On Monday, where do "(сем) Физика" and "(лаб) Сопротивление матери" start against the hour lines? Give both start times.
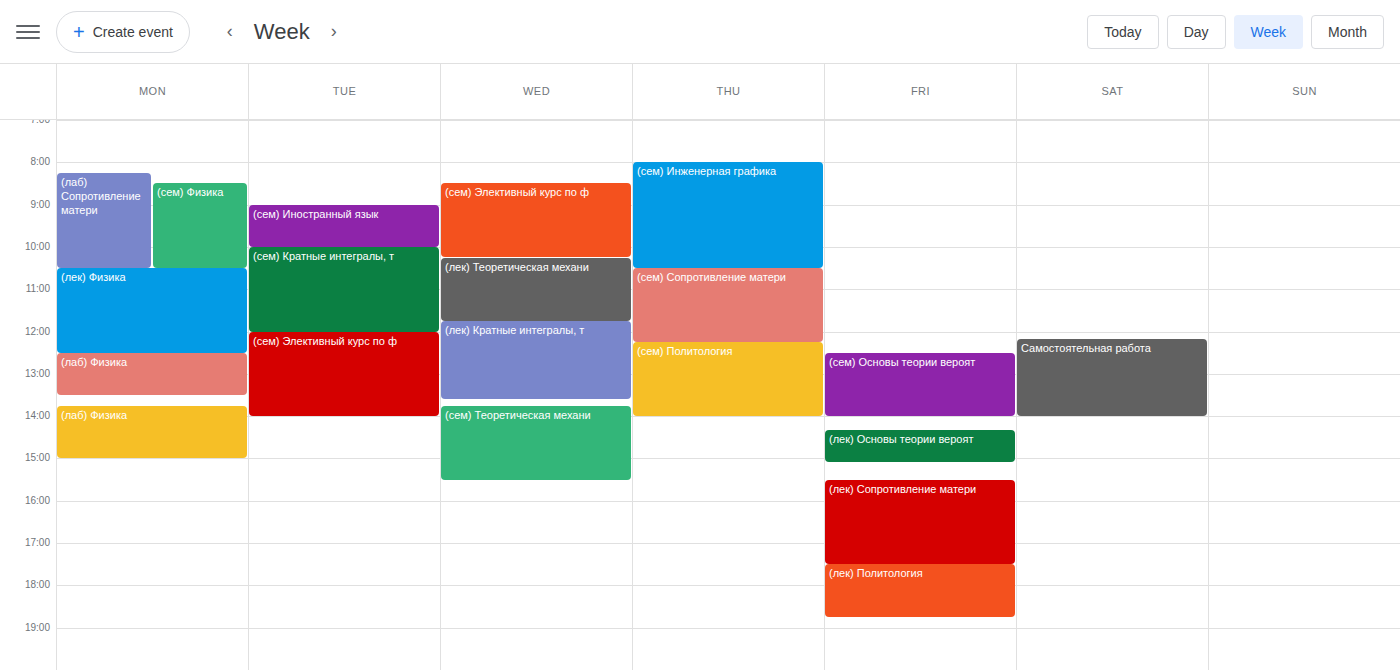
"(сем) Физика": 8:30 AM, halfway between the 8 AM and 9 AM lines. "(лаб) Сопротивление матери": 8:15 AM, neither: a quarter of the way from the 8 AM line to the 9 AM line.